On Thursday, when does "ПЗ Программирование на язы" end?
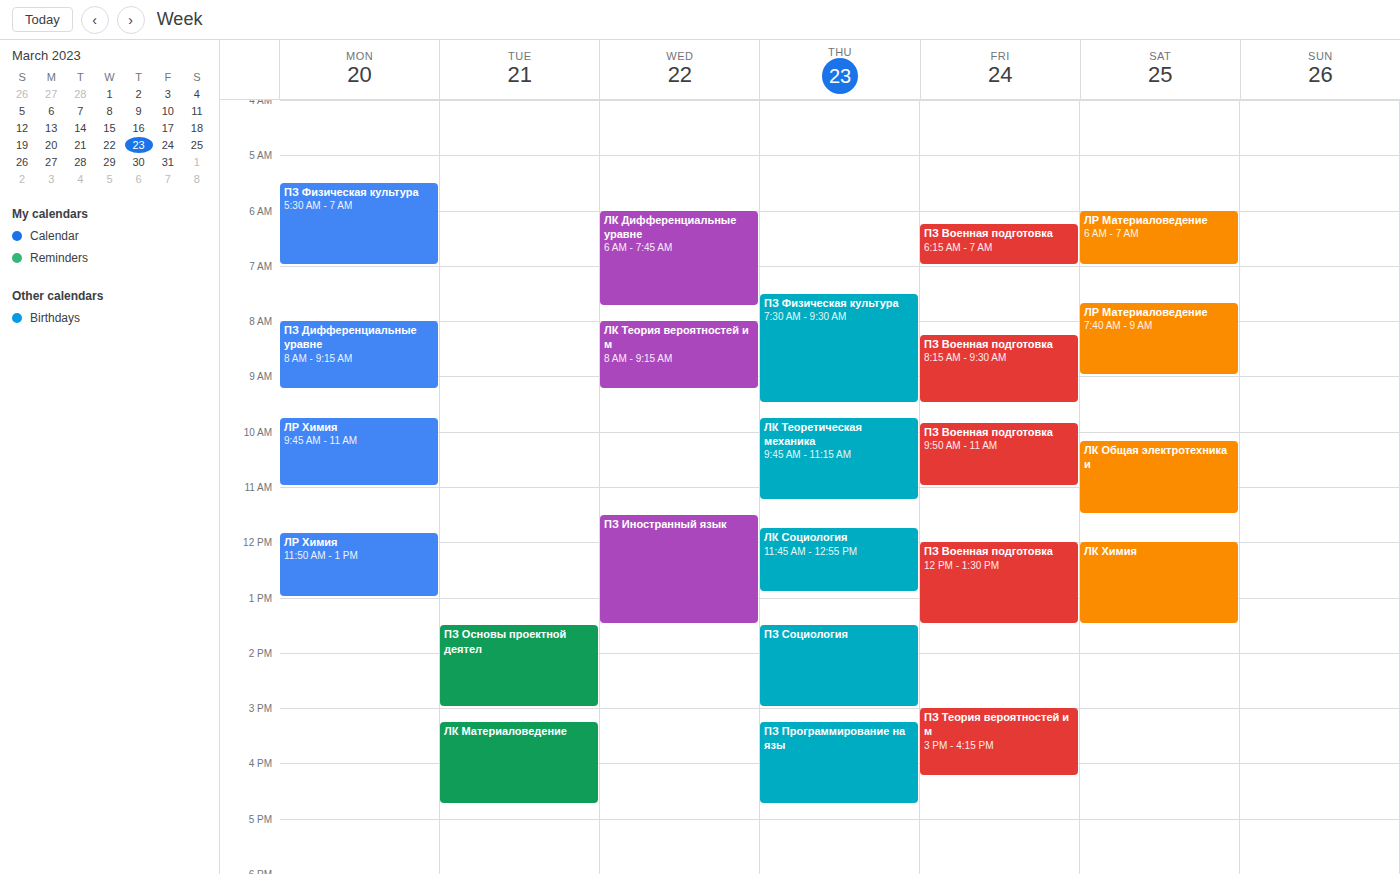
4:45 PM